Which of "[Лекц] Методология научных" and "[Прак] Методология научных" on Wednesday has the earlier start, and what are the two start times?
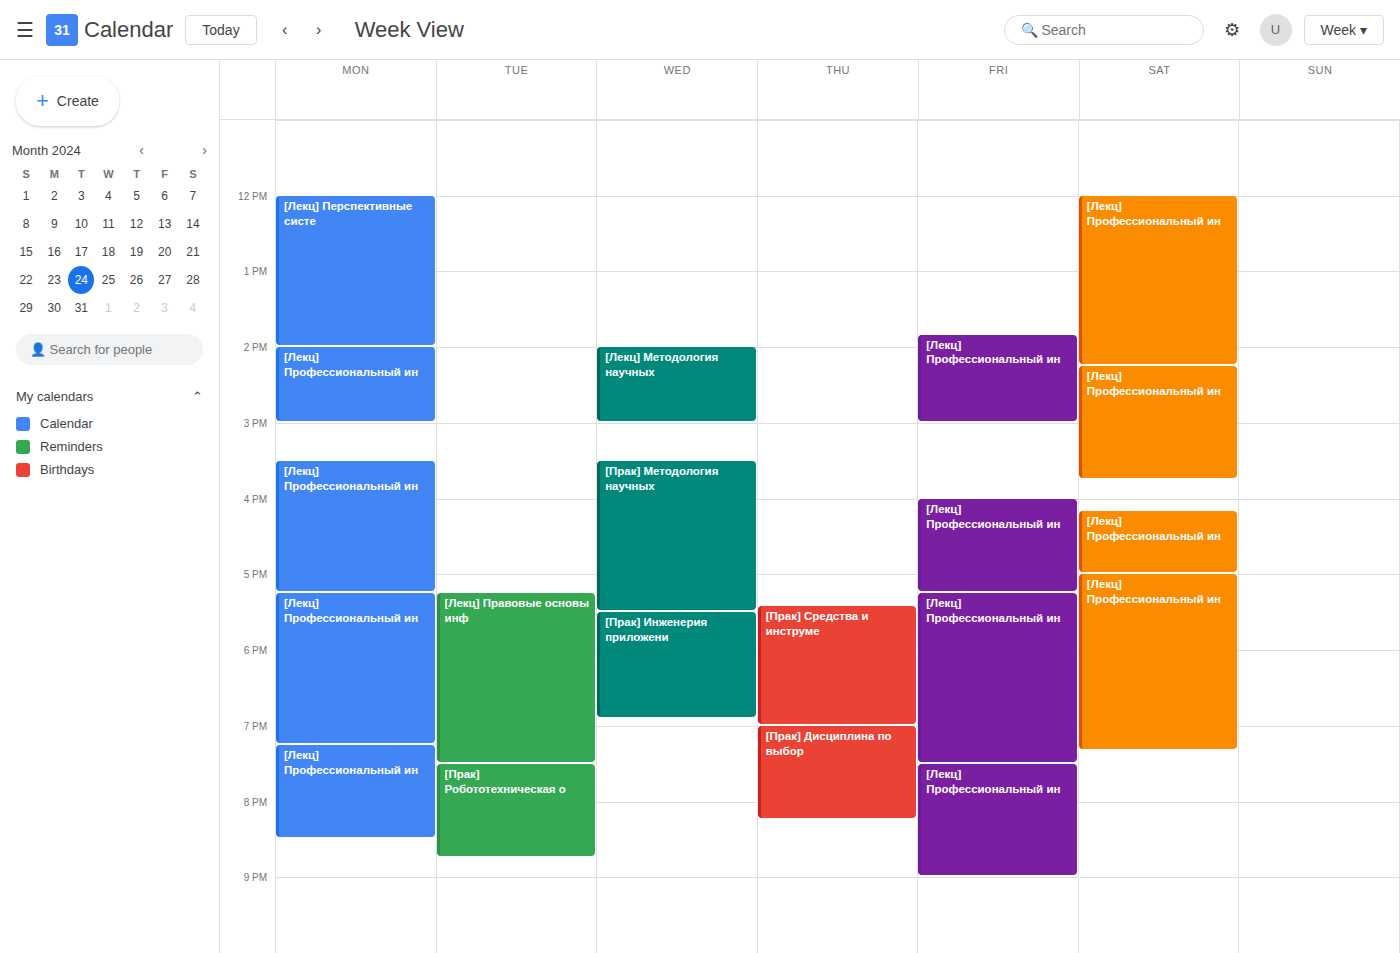
"[Лекц] Методология научных" 14:00; "[Прак] Методология научных" 15:30.